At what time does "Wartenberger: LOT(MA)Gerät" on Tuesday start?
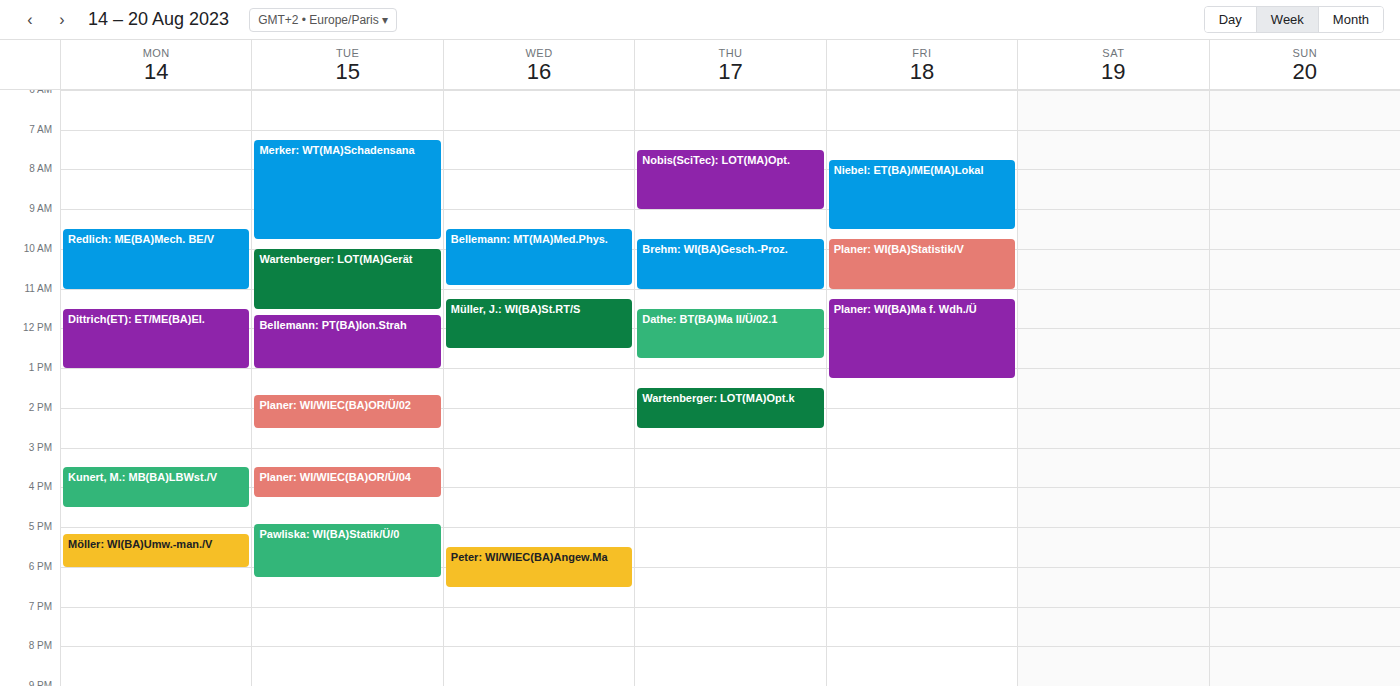
10:00 AM